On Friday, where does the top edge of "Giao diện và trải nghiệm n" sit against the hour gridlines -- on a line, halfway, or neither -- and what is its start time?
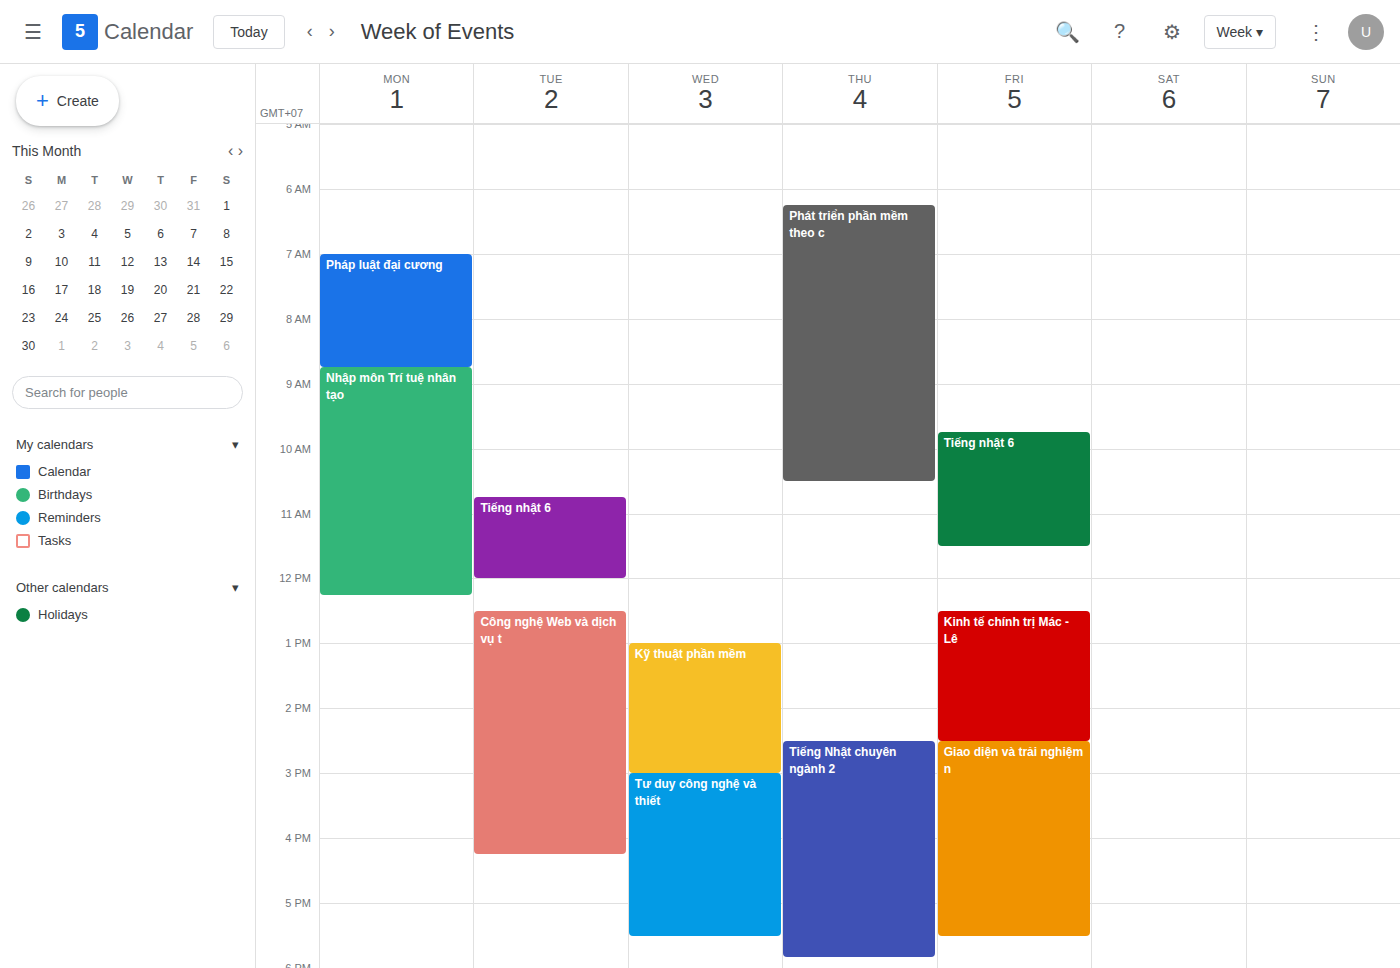
14:30 -- halfway between the 14:00 and 15:00 lines.